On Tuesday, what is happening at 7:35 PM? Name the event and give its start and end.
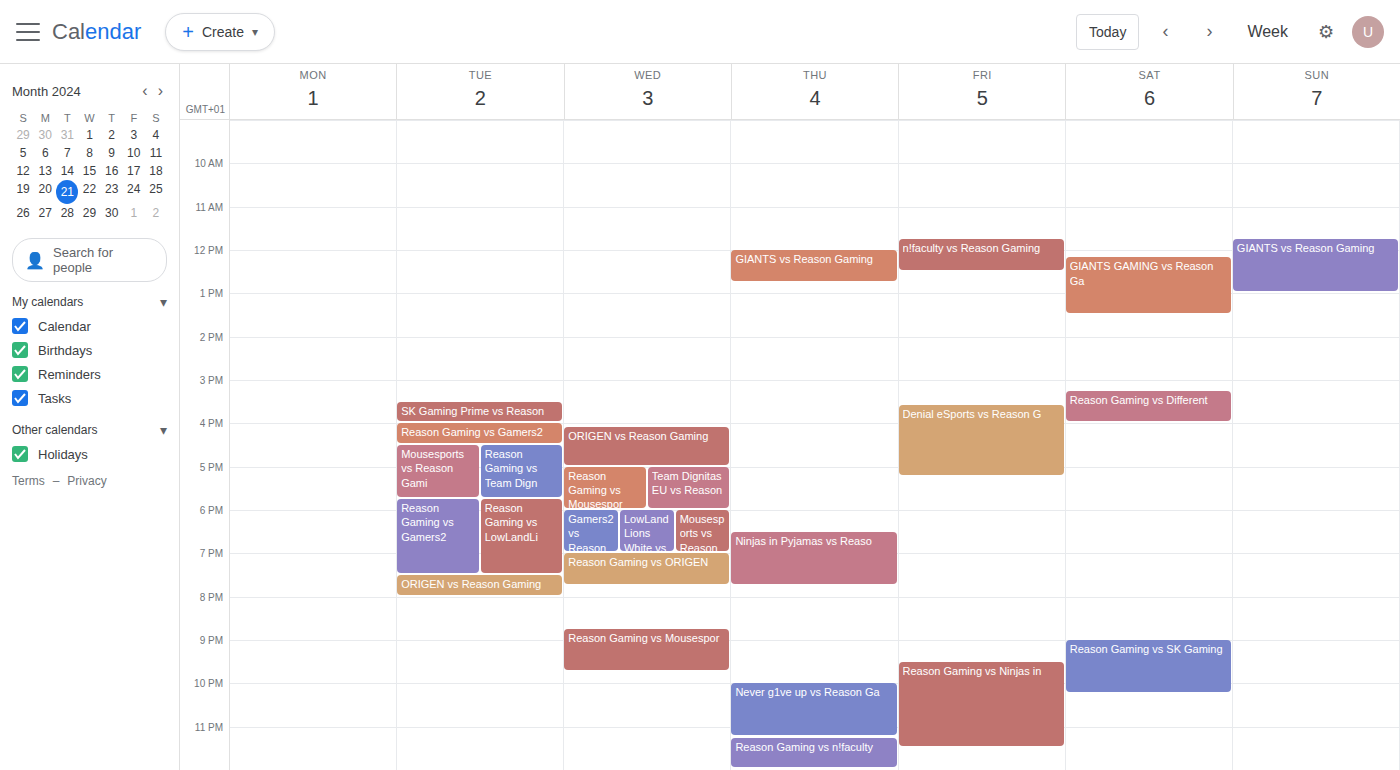
"ORIGEN vs Reason Gaming", 7:30 PM to 8:00 PM